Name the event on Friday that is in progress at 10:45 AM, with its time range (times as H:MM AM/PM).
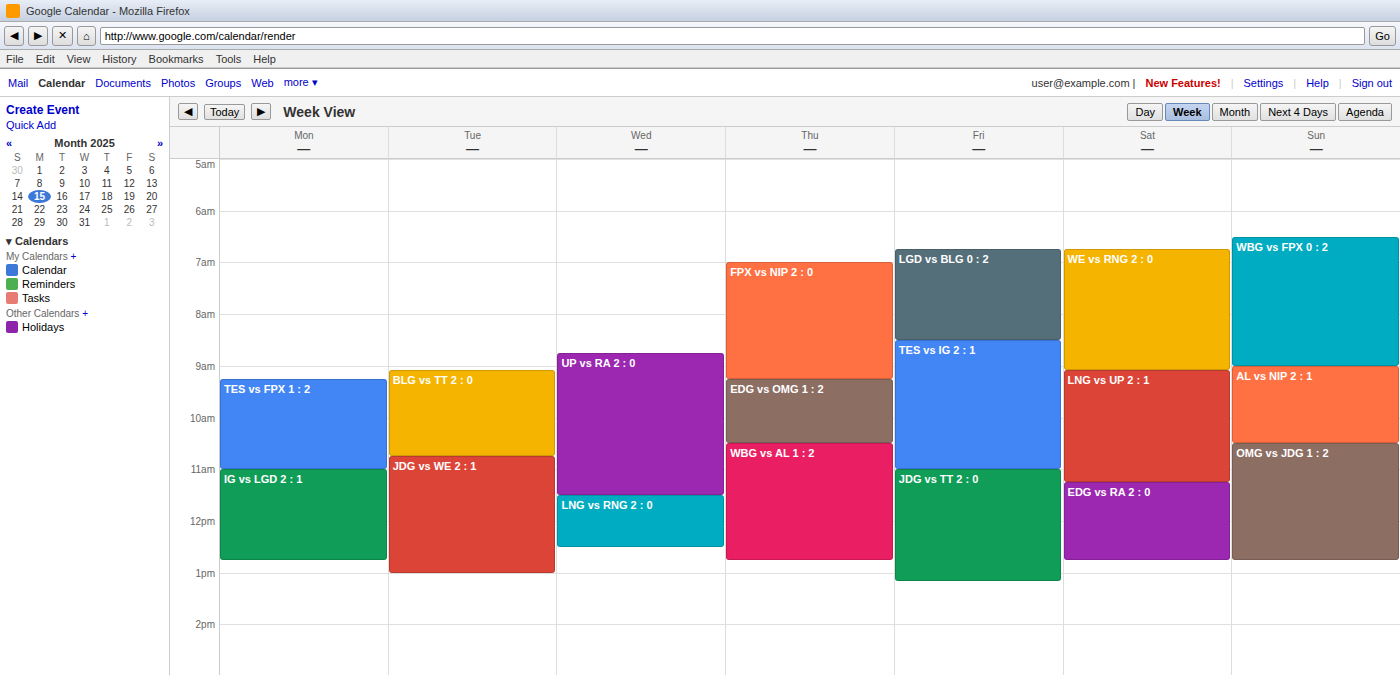
"TES vs IG 2 : 1", 8:30 AM to 11:00 AM